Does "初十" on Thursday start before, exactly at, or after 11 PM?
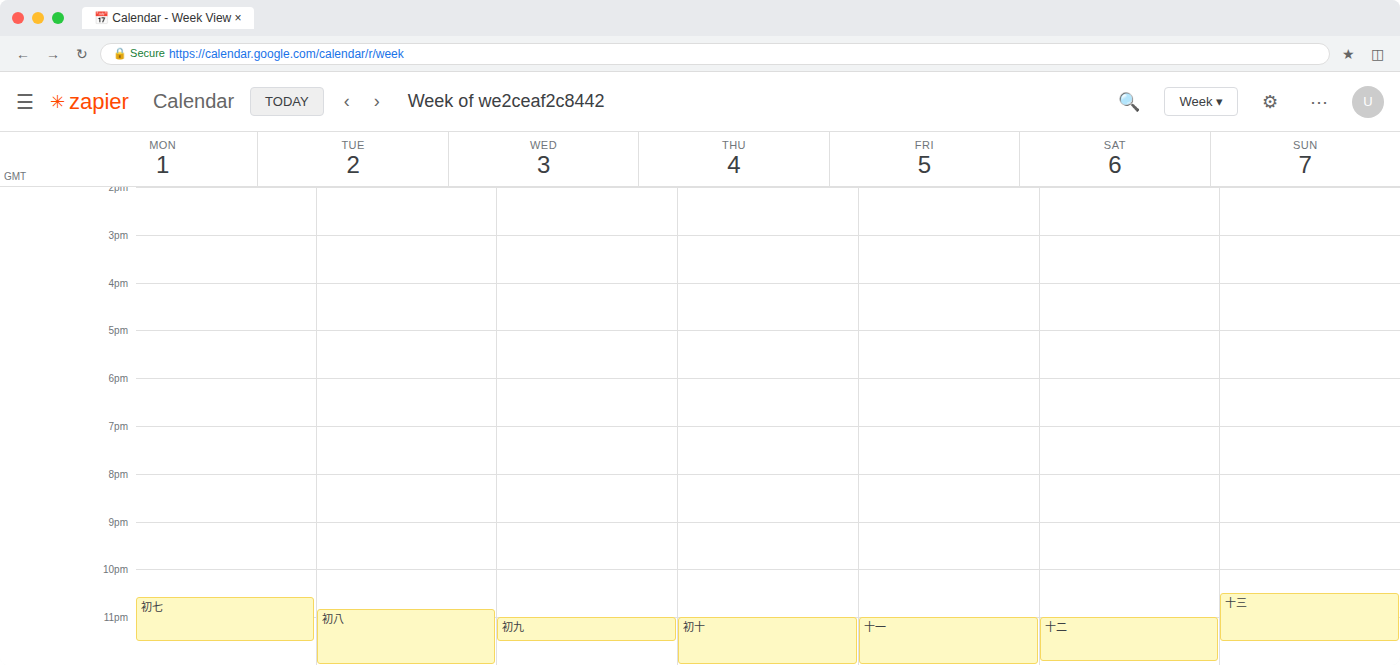
11:00 PM -- exactly at 11 PM, on the 11 PM line.